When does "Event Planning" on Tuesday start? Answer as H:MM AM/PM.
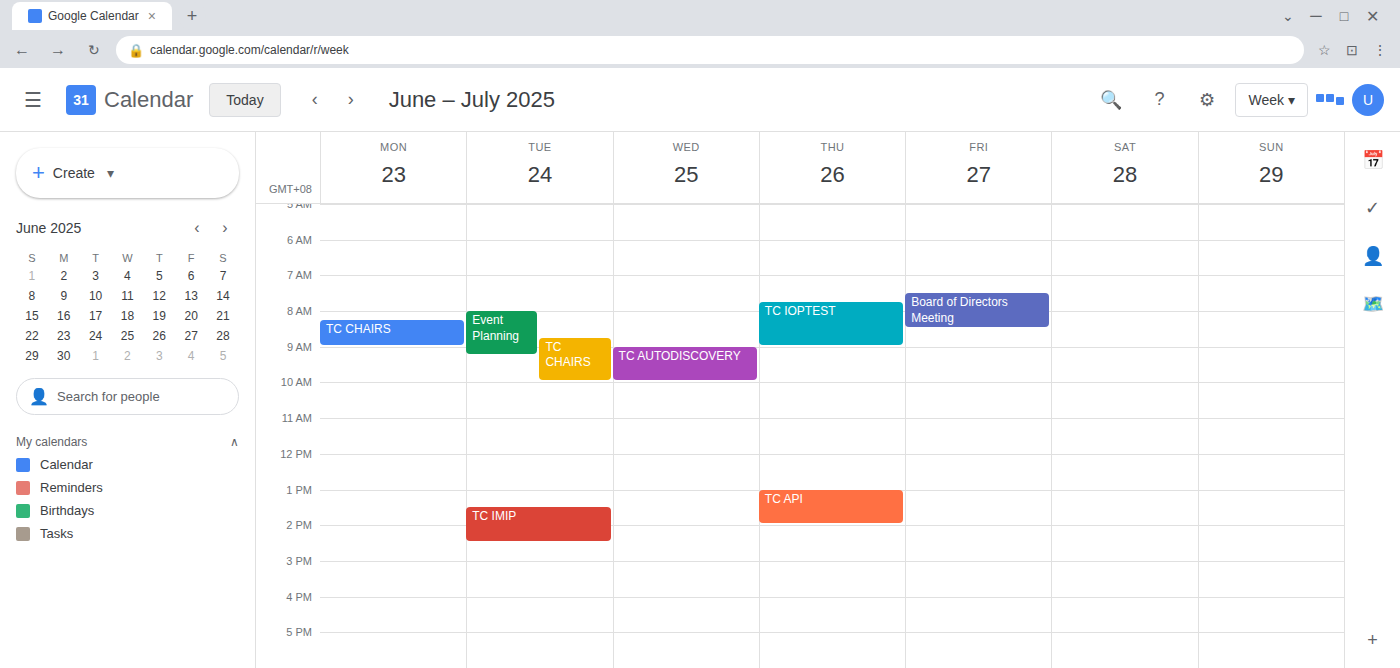
8:00 AM